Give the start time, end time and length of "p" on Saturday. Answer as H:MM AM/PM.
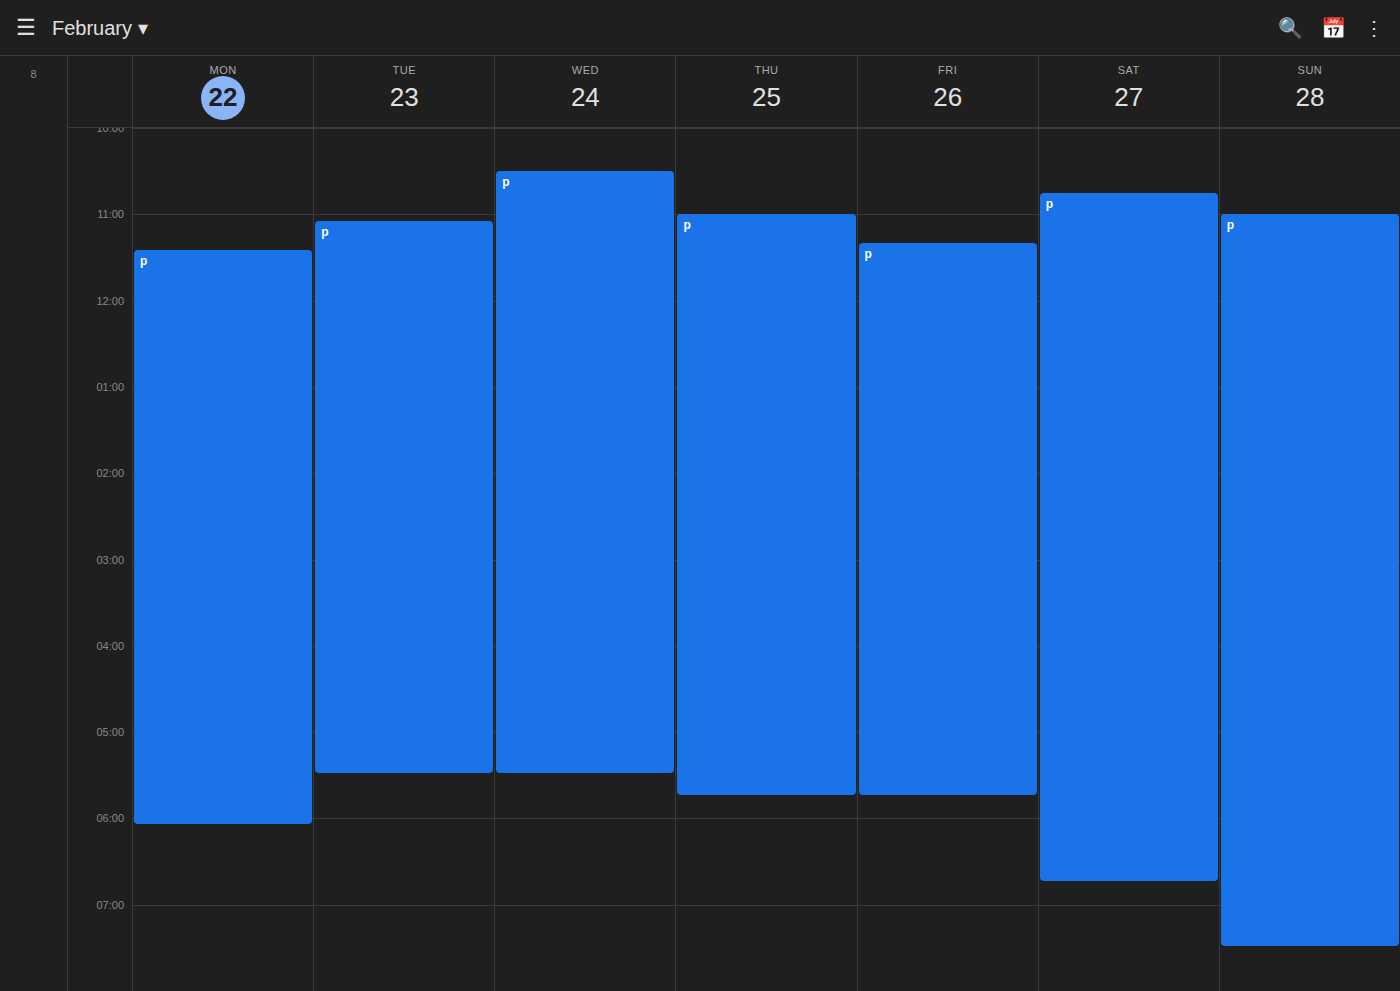
10:45 AM to 6:45 PM, 8 hours